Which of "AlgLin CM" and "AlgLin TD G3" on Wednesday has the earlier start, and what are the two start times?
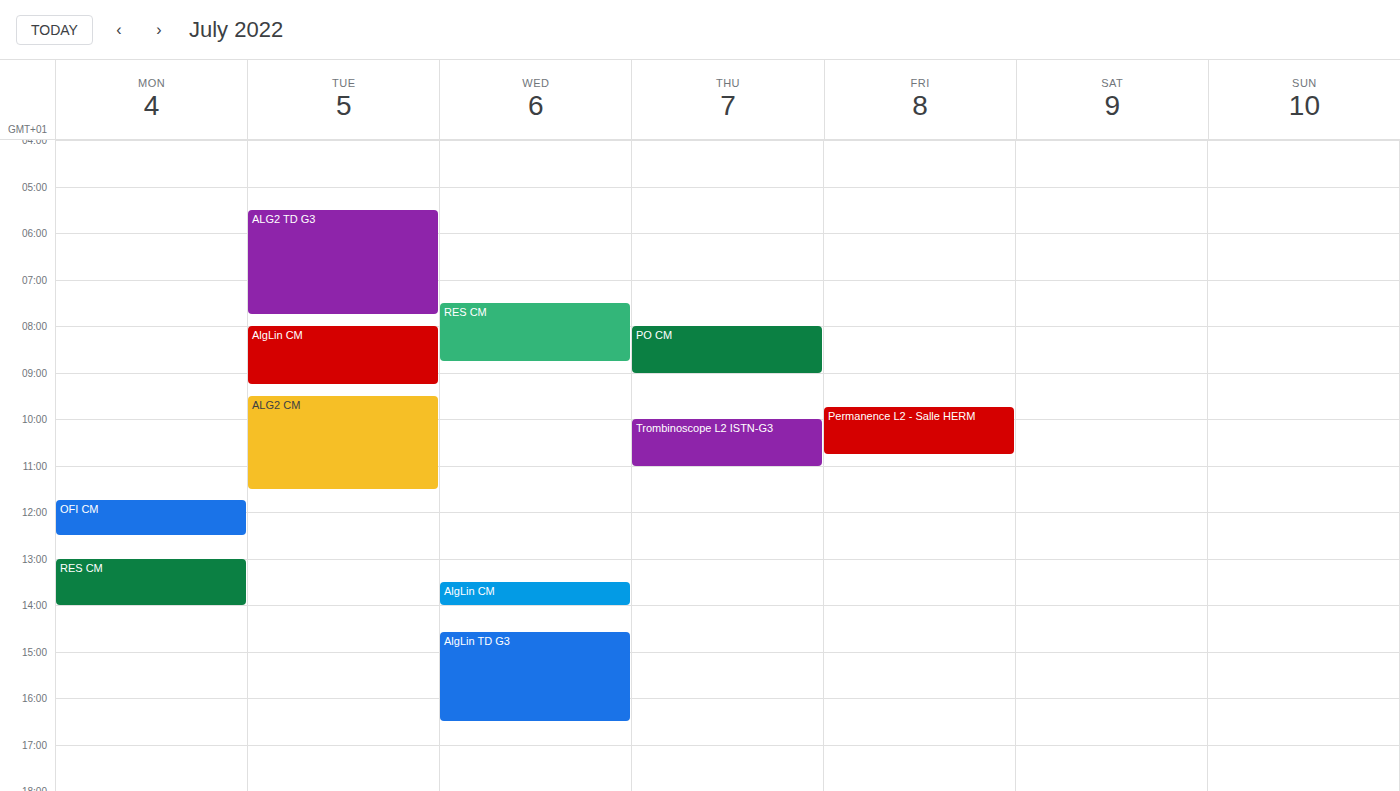
"AlgLin CM" 1:30 PM; "AlgLin TD G3" 2:35 PM.